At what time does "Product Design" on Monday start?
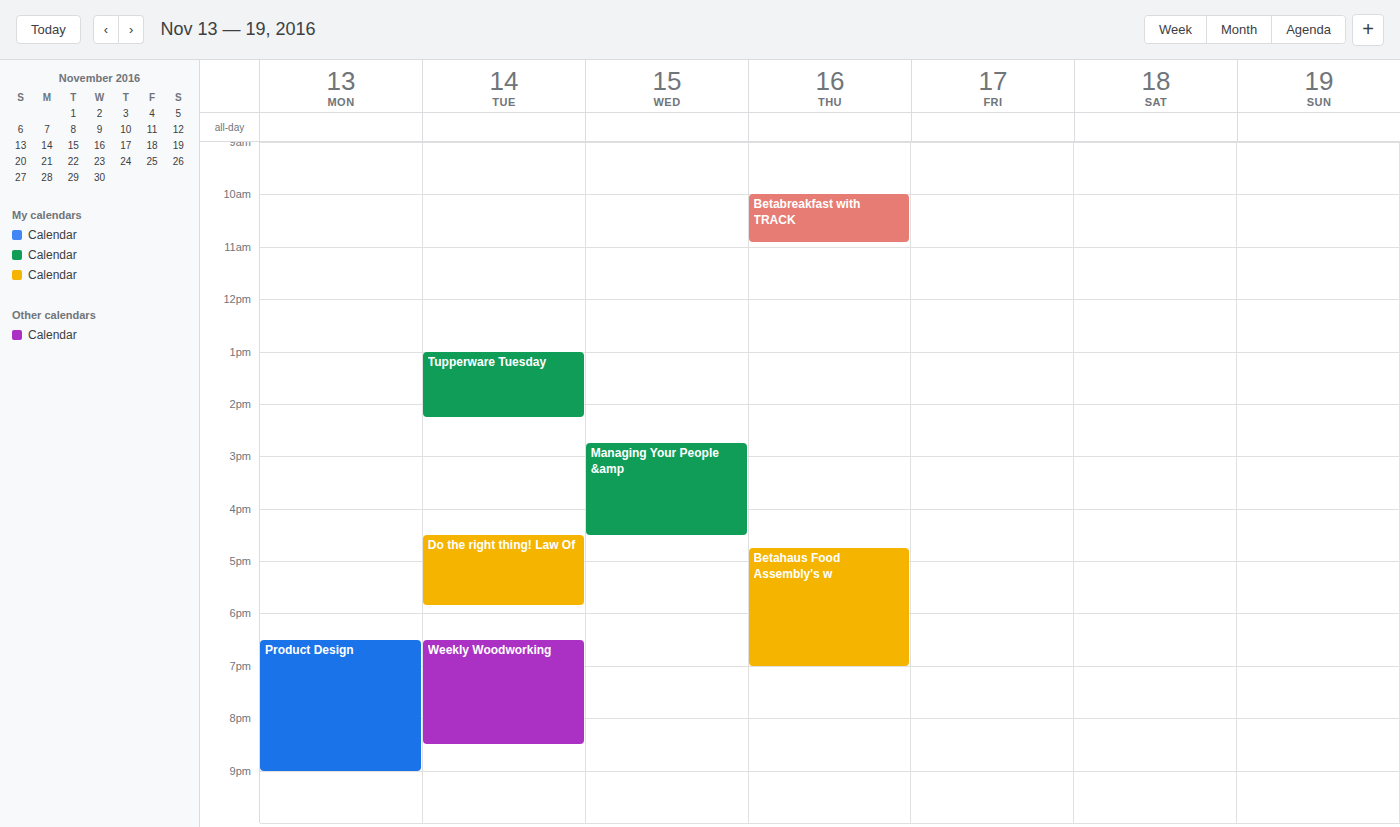
18:30